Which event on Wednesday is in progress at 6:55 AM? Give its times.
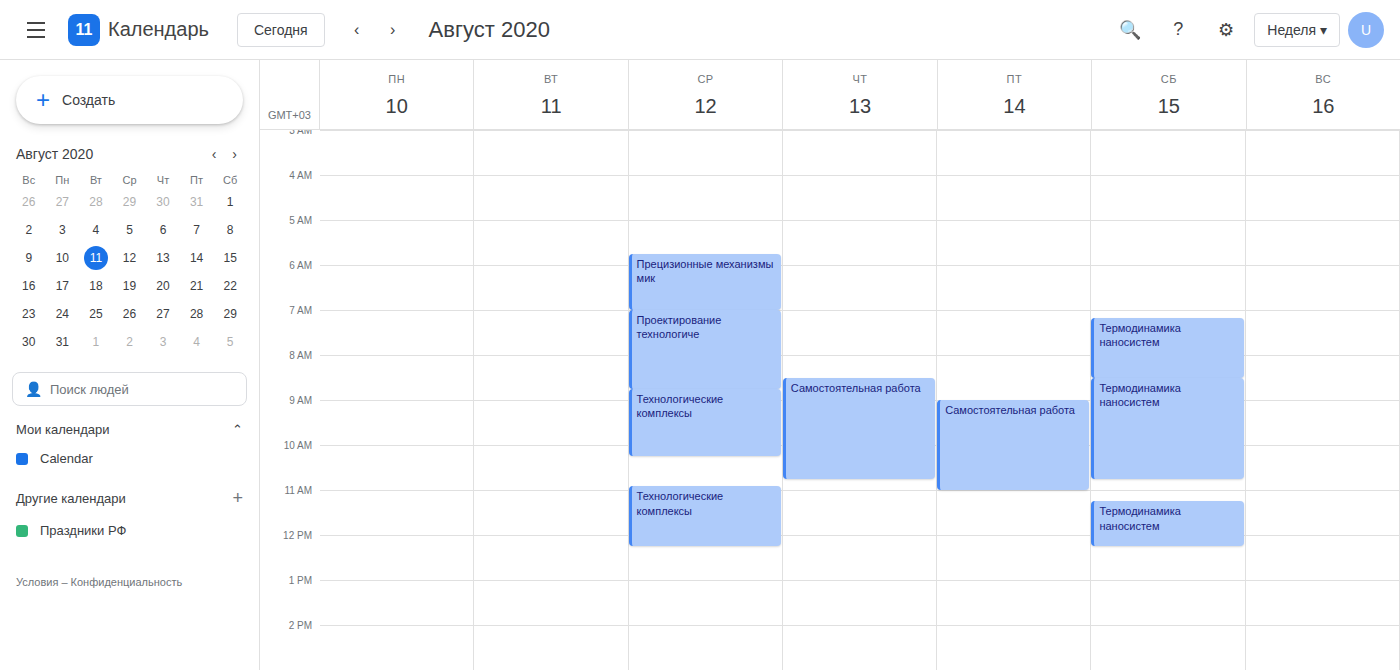
"Прецизионные механизмы мик", 5:45 AM to 7:00 AM